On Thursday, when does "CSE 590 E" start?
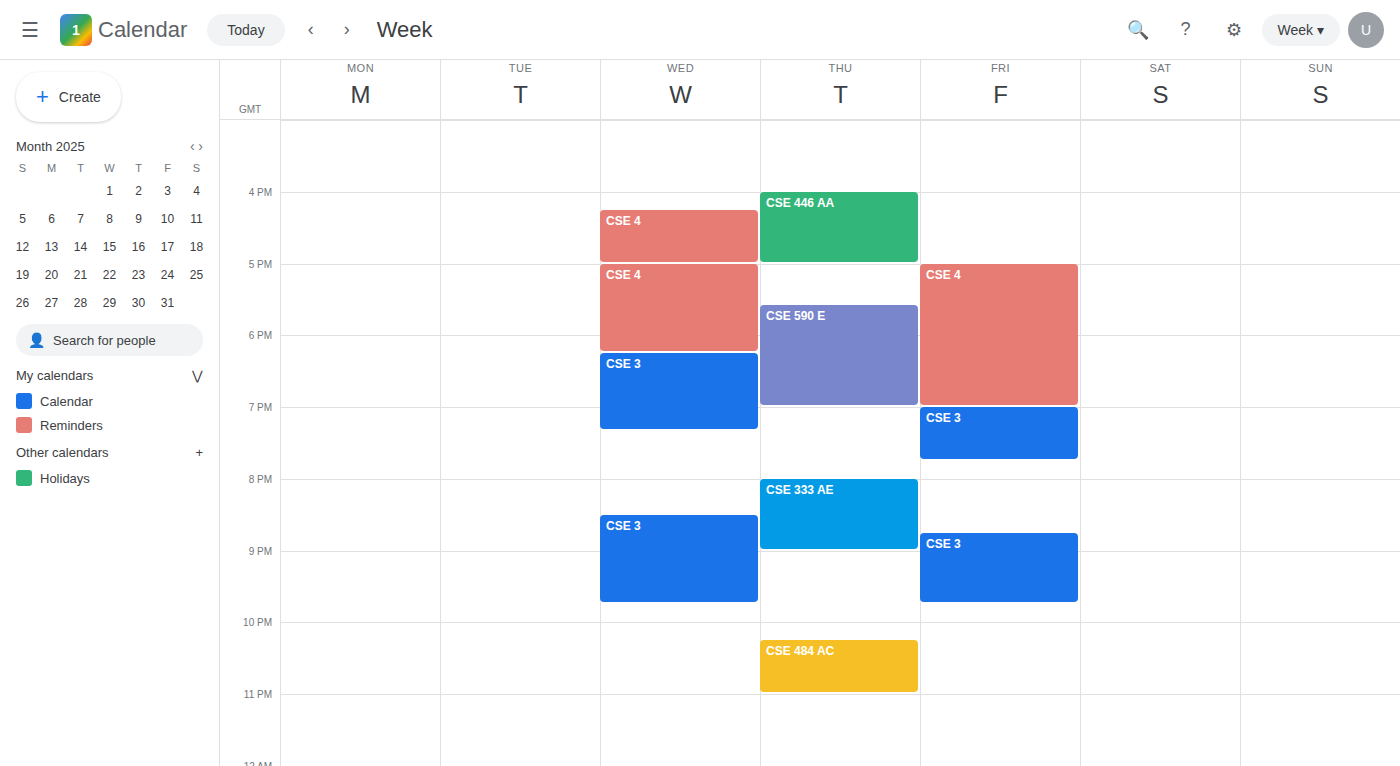
5:35 PM